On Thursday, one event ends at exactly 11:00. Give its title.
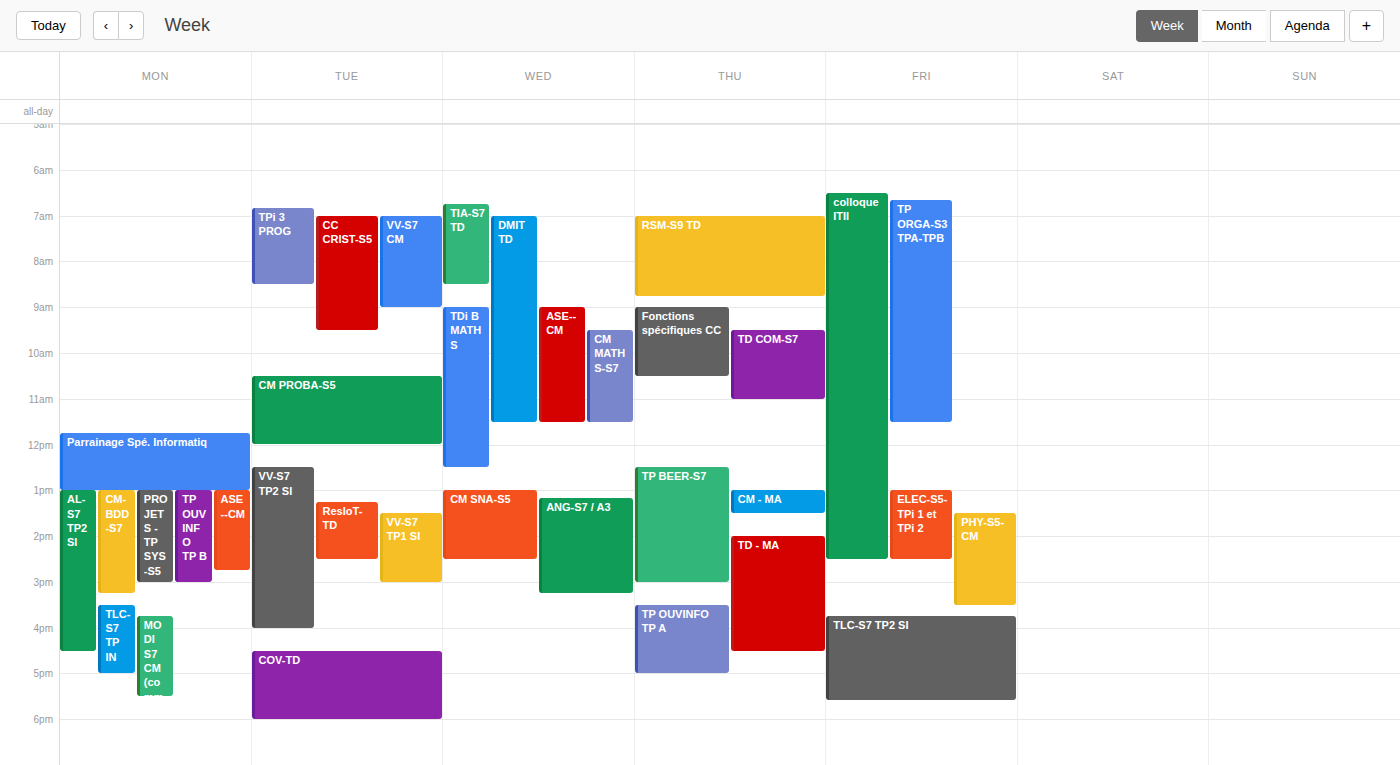
"TD COM-S7"